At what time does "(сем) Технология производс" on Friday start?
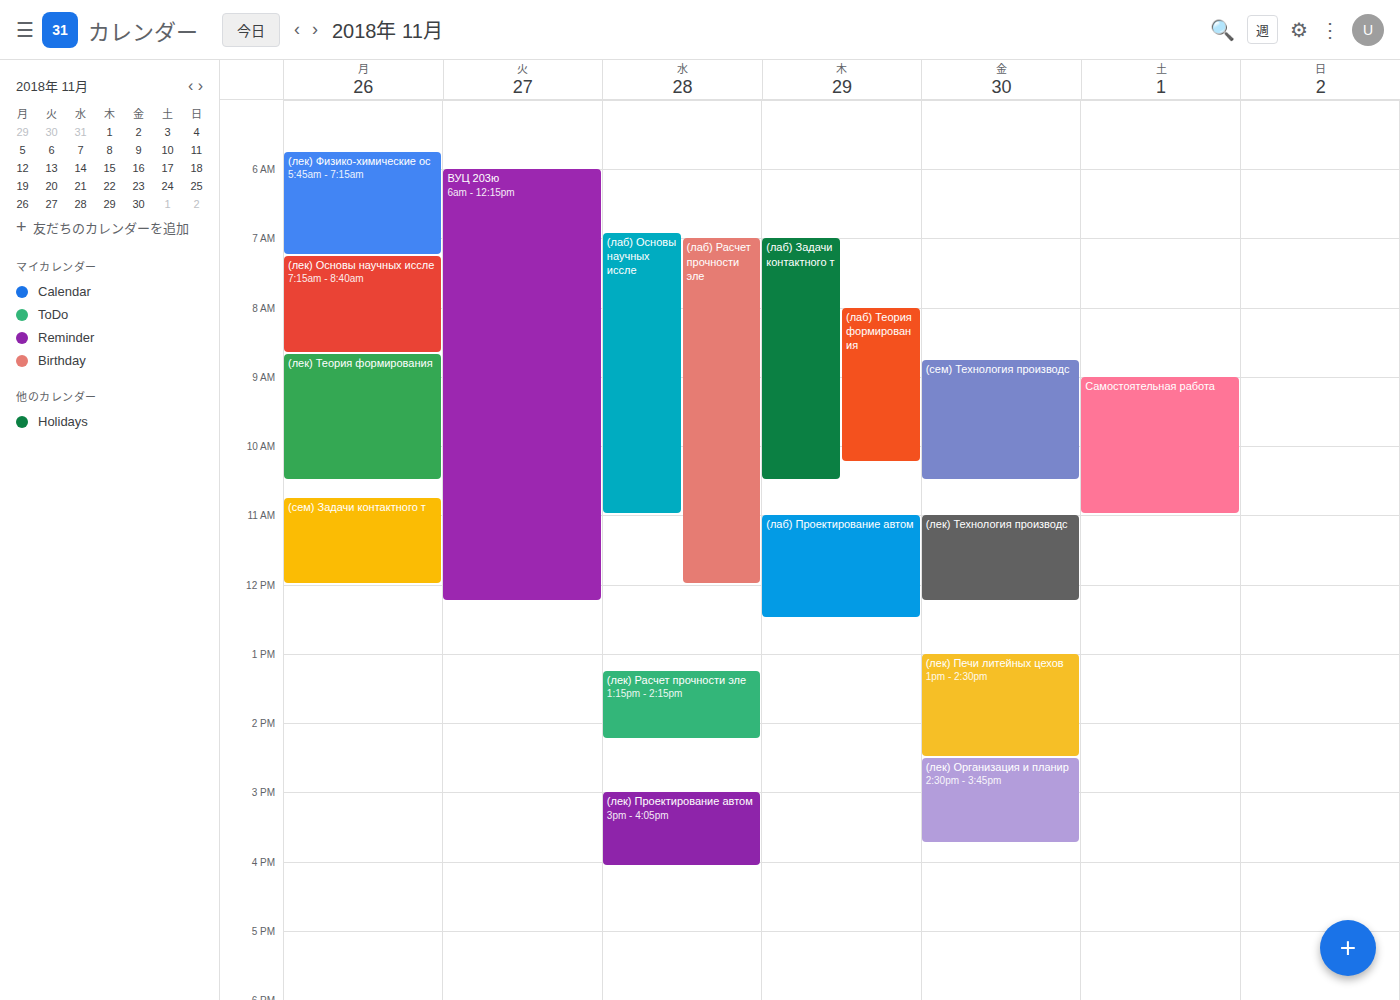
8:45 AM